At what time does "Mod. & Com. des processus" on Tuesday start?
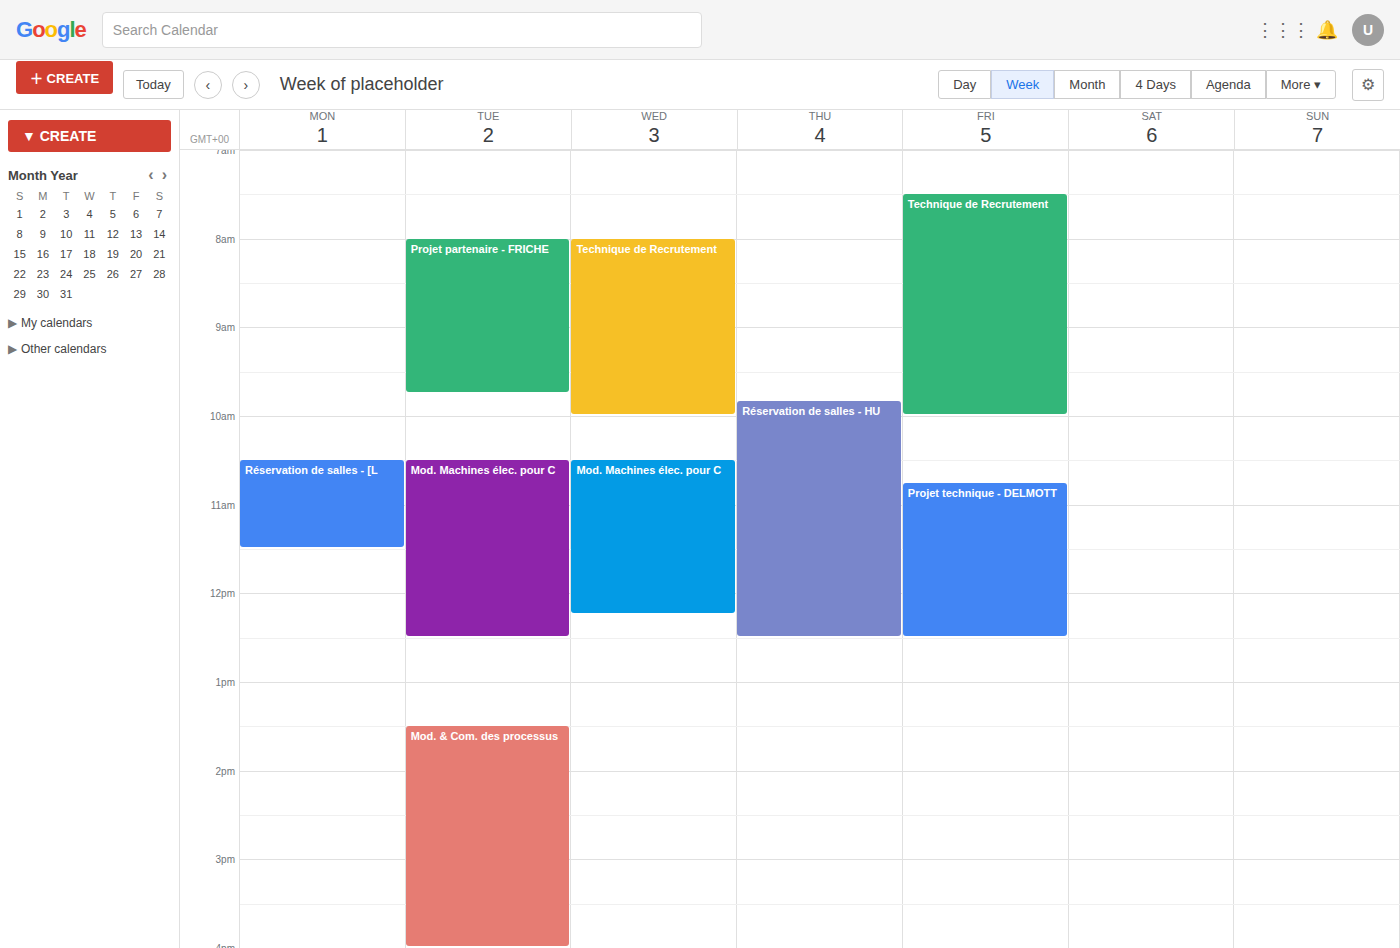
1:30 PM